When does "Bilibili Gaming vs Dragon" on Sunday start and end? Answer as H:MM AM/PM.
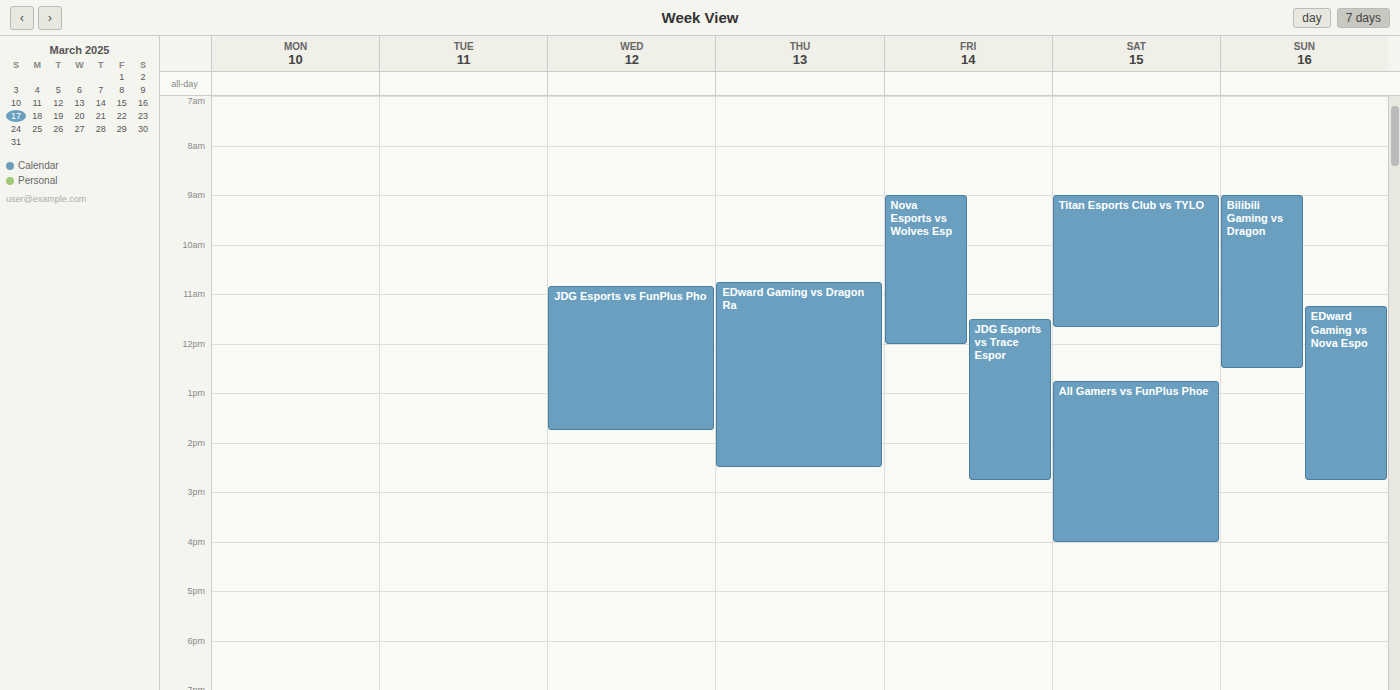
9:00 AM to 12:30 PM